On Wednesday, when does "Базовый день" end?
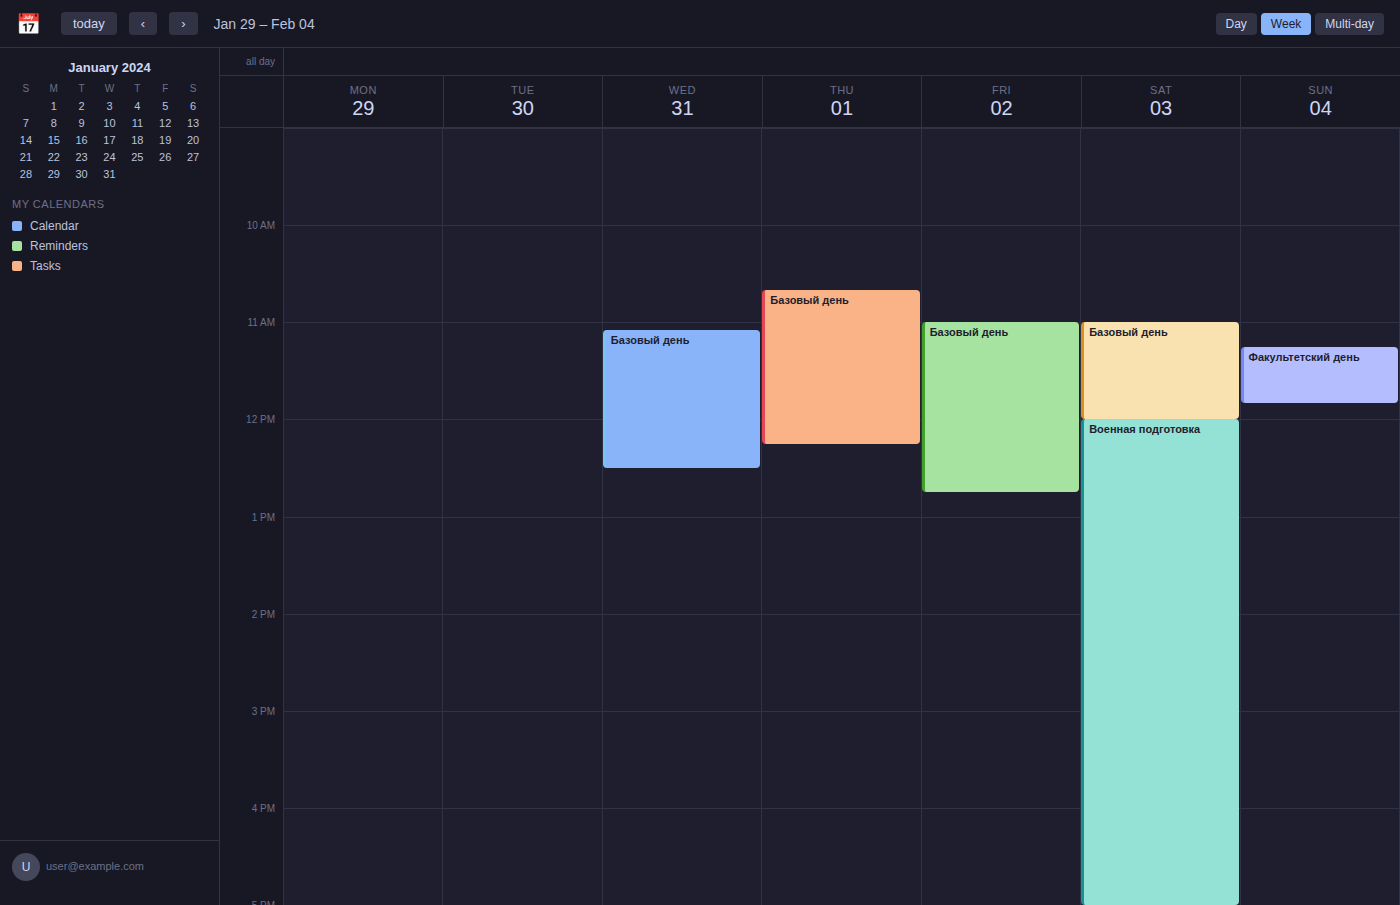
12:30 PM